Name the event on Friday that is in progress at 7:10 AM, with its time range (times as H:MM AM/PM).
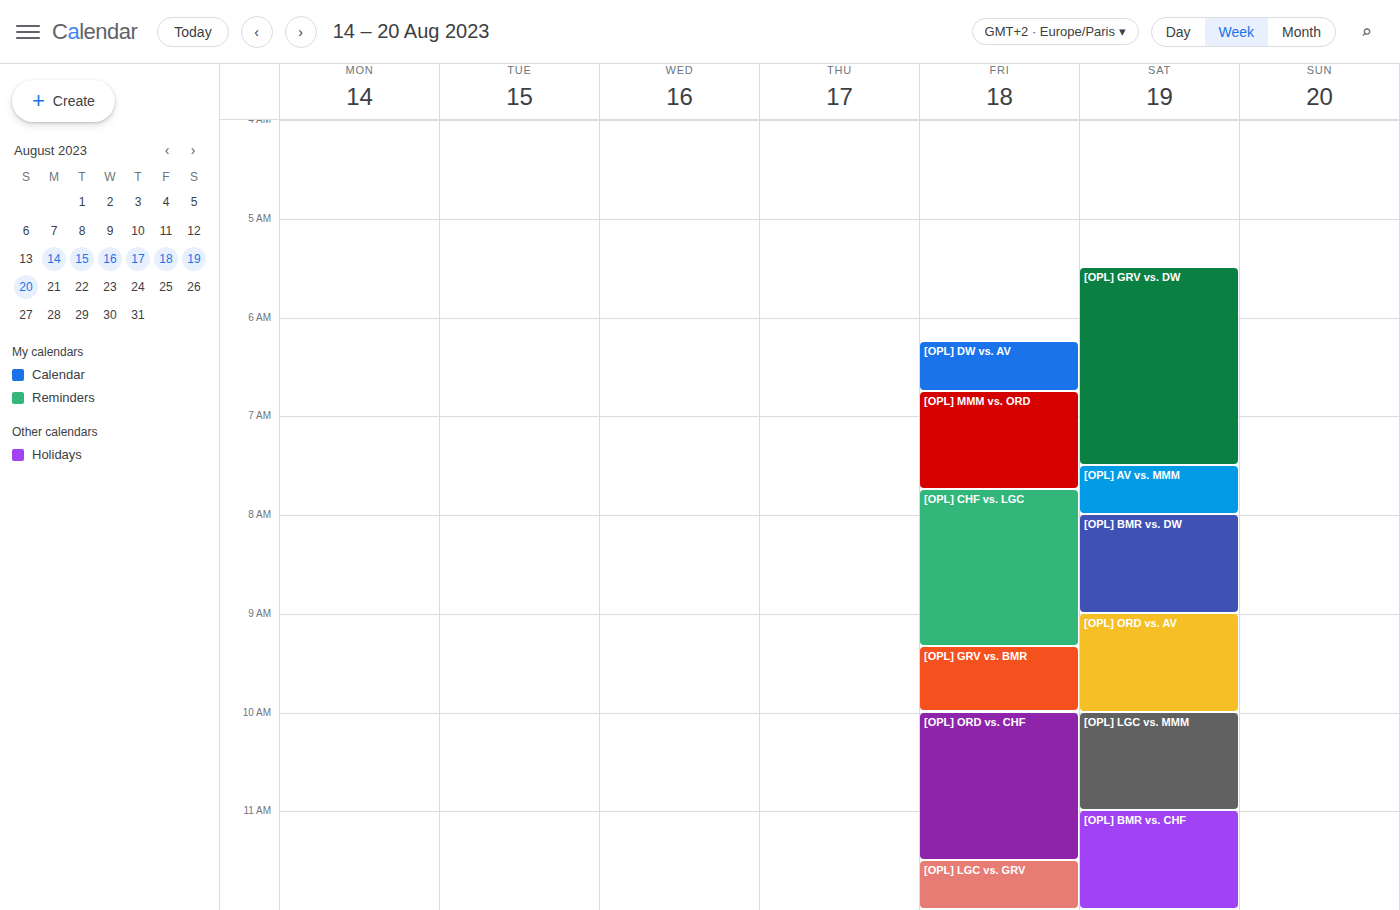
"[OPL] MMM vs. ORD", 6:45 AM to 7:45 AM